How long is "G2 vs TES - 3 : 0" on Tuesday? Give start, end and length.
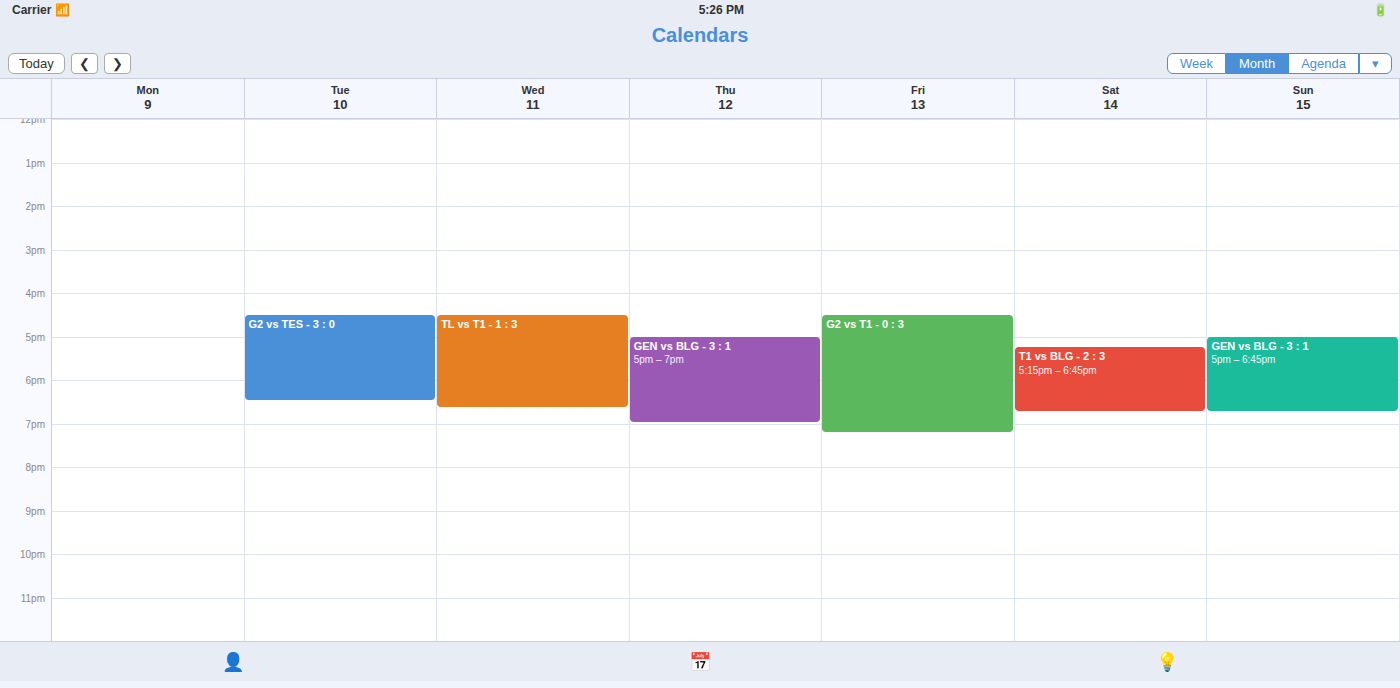
4:30 PM to 6:30 PM, 2 hours